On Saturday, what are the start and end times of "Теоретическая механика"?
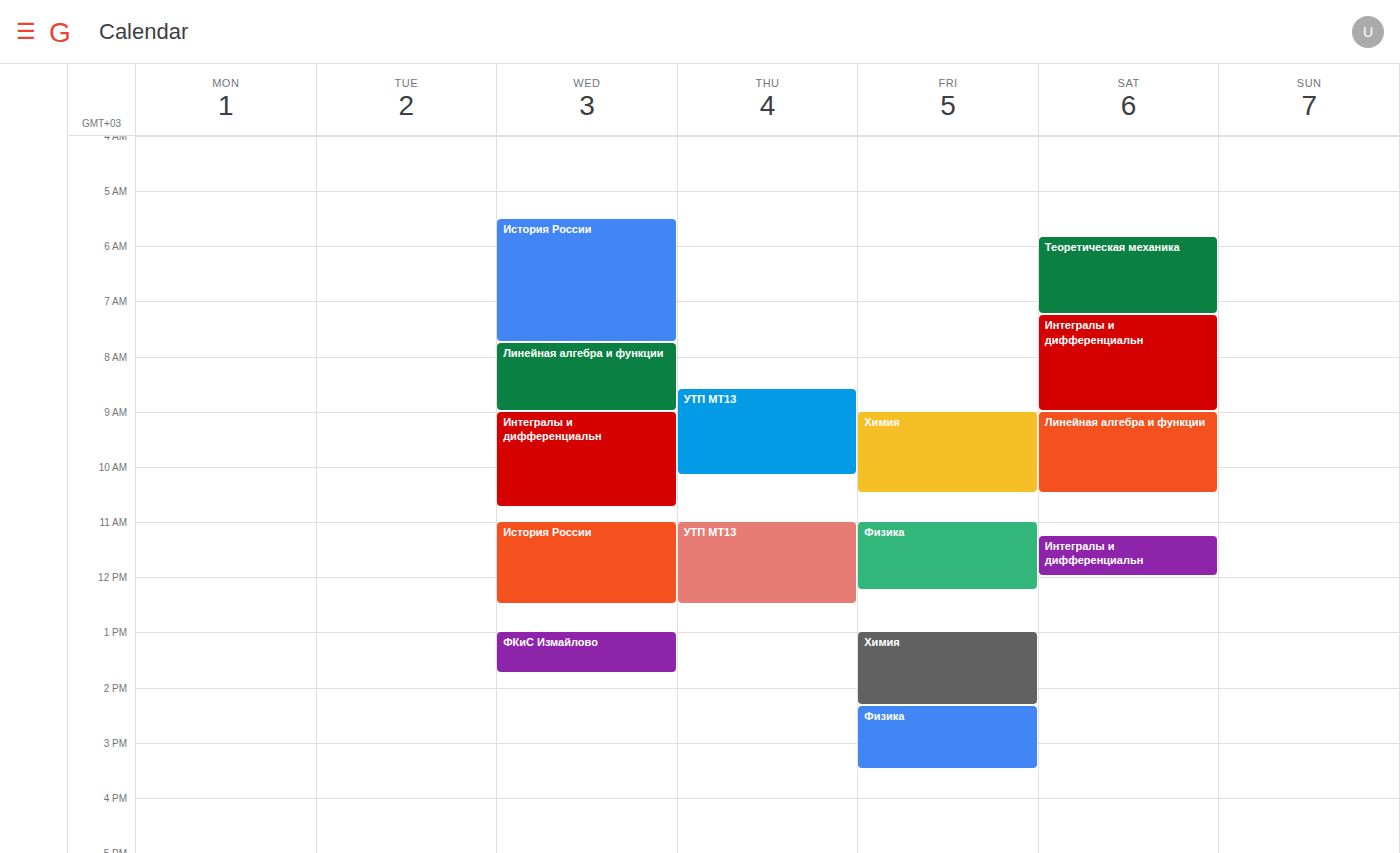
5:50 AM to 7:15 AM